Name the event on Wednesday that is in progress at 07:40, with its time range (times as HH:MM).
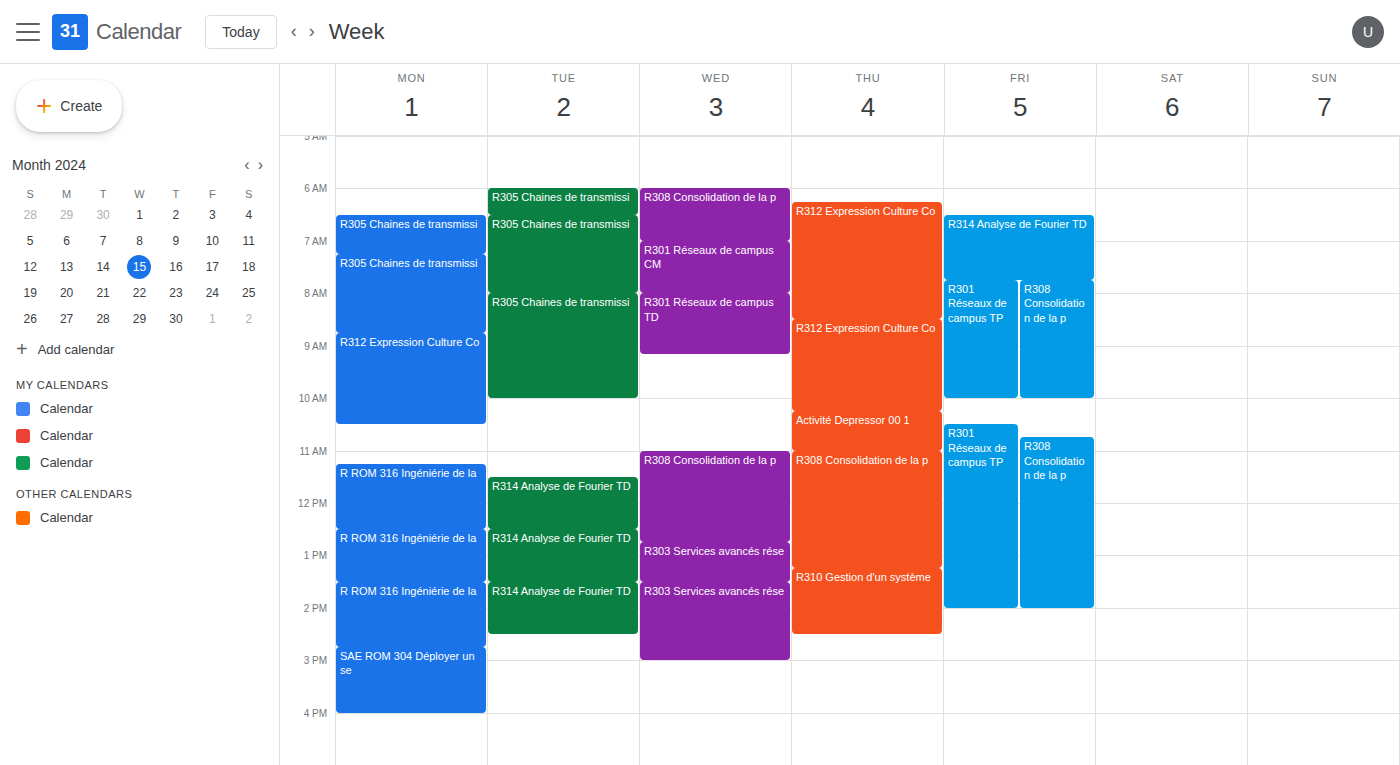
"R301 Réseaux de campus CM", 07:00 to 08:00